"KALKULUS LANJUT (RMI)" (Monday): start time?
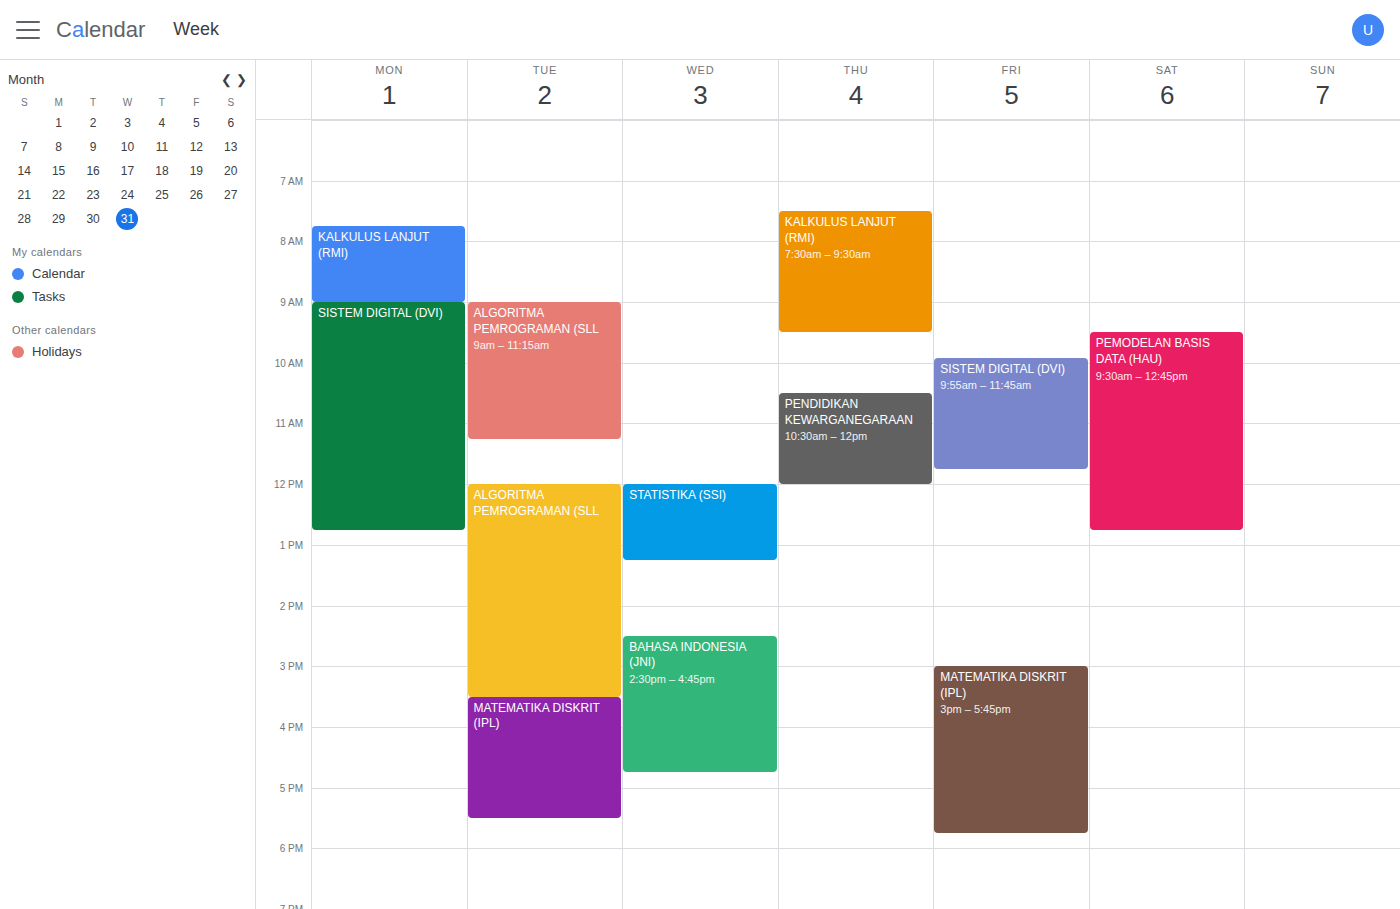
7:45 AM